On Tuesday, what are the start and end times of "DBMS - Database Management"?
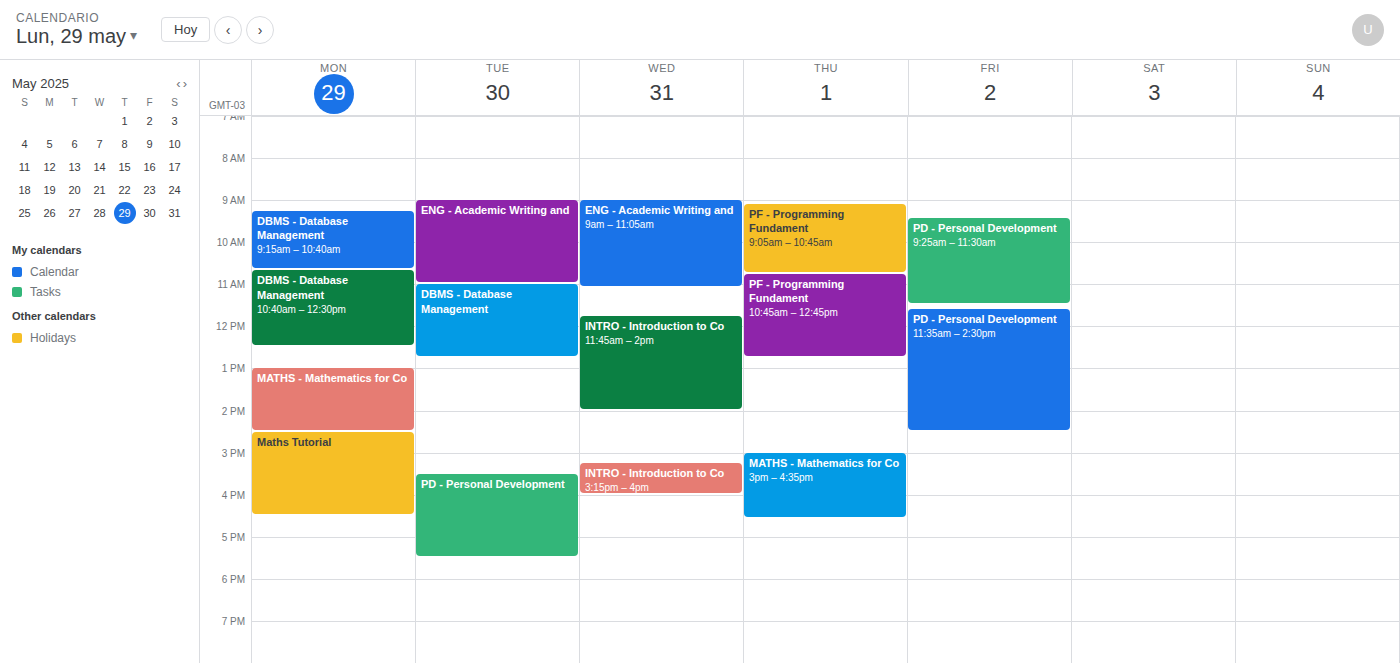
11:00 AM to 12:45 PM